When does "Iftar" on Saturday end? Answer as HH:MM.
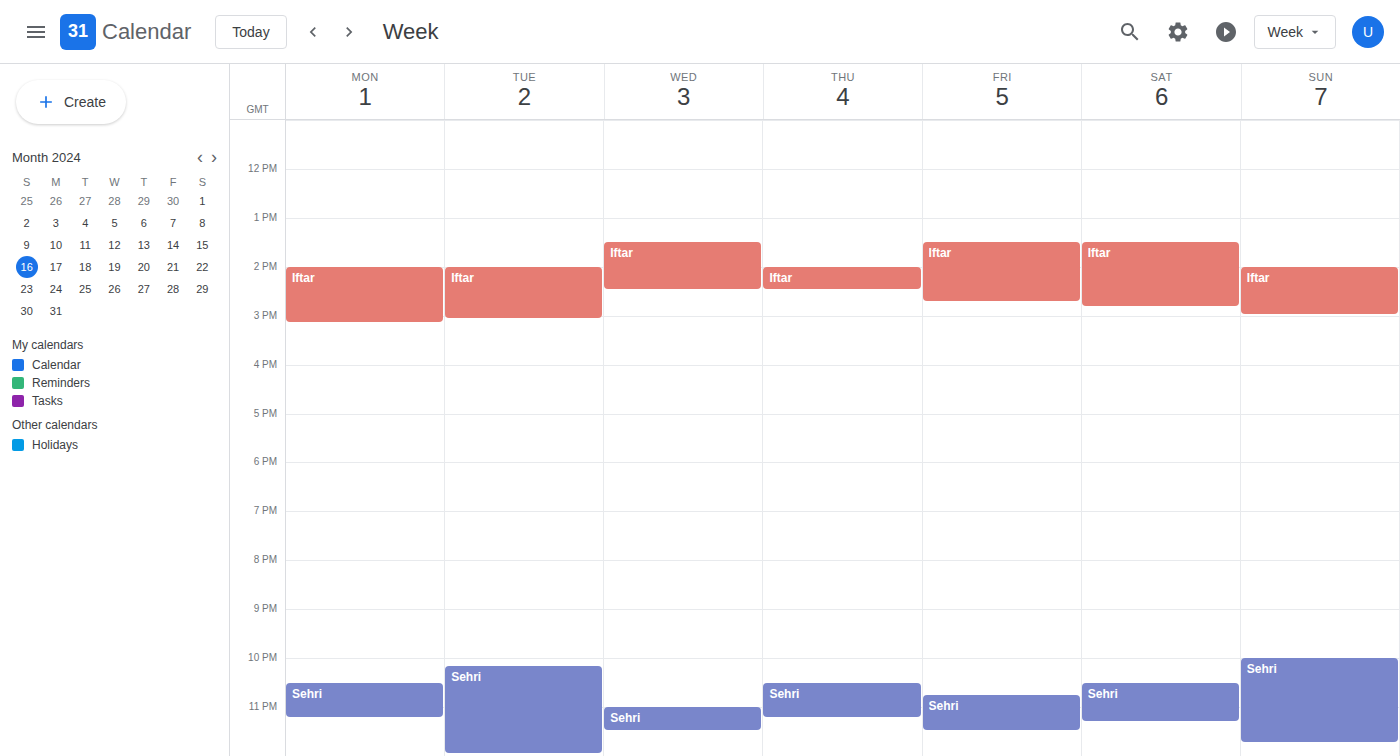
14:50